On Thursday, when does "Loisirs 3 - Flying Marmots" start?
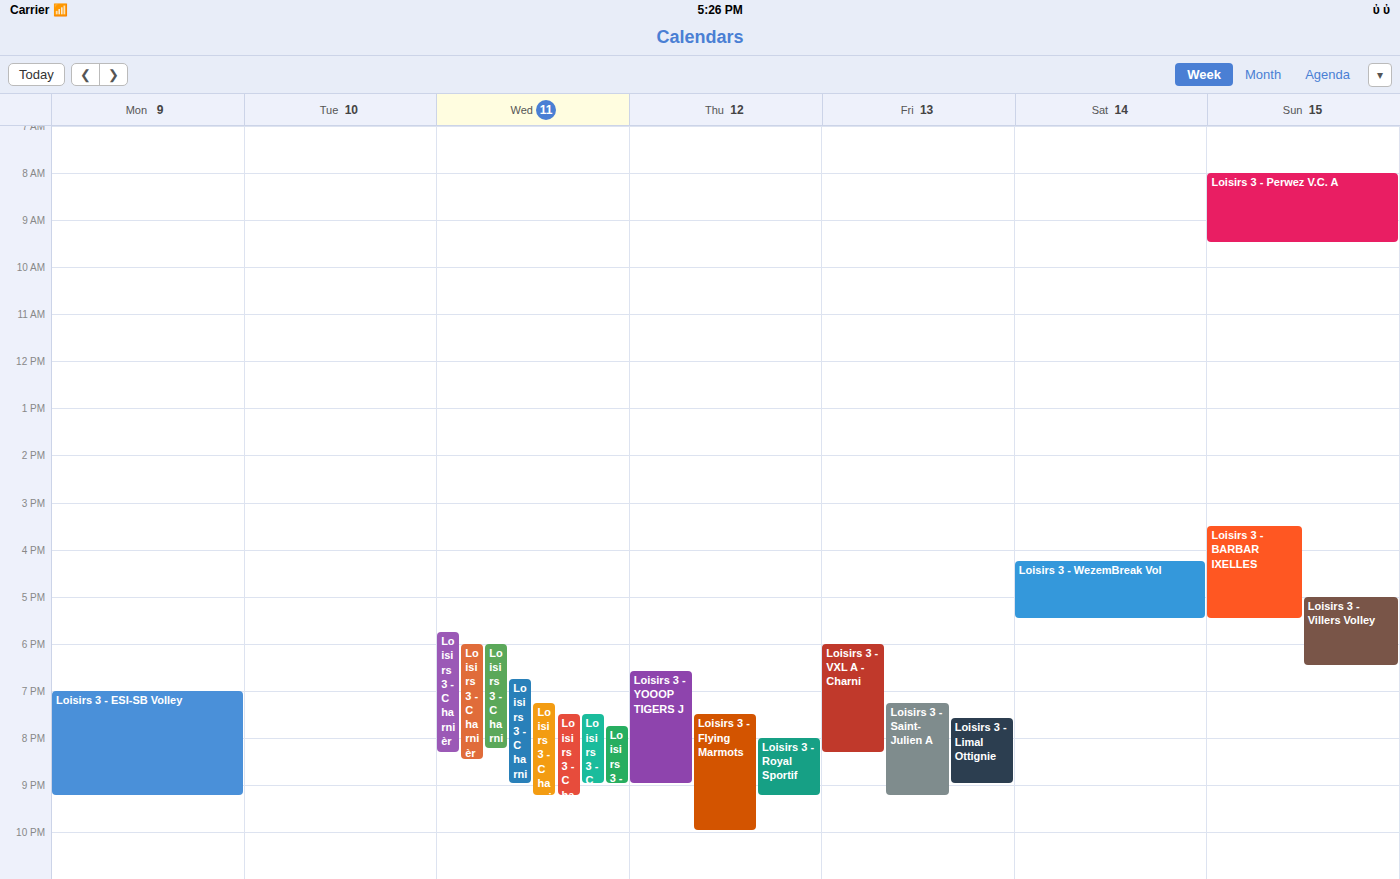
7:30 PM